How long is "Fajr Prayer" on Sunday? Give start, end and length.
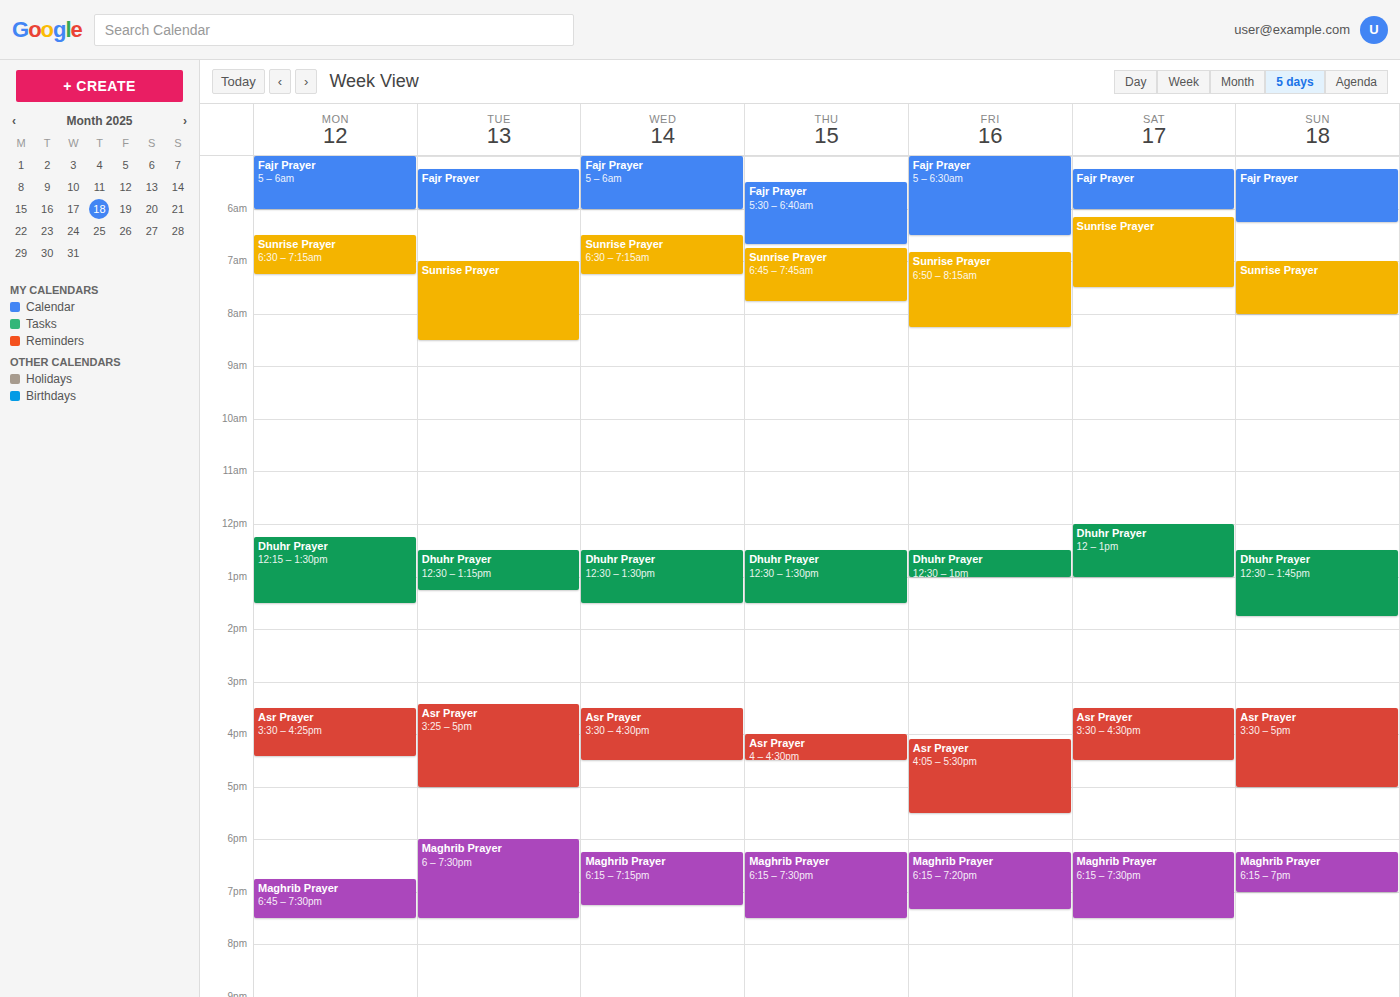
5:15 AM to 6:15 AM, 1 hour